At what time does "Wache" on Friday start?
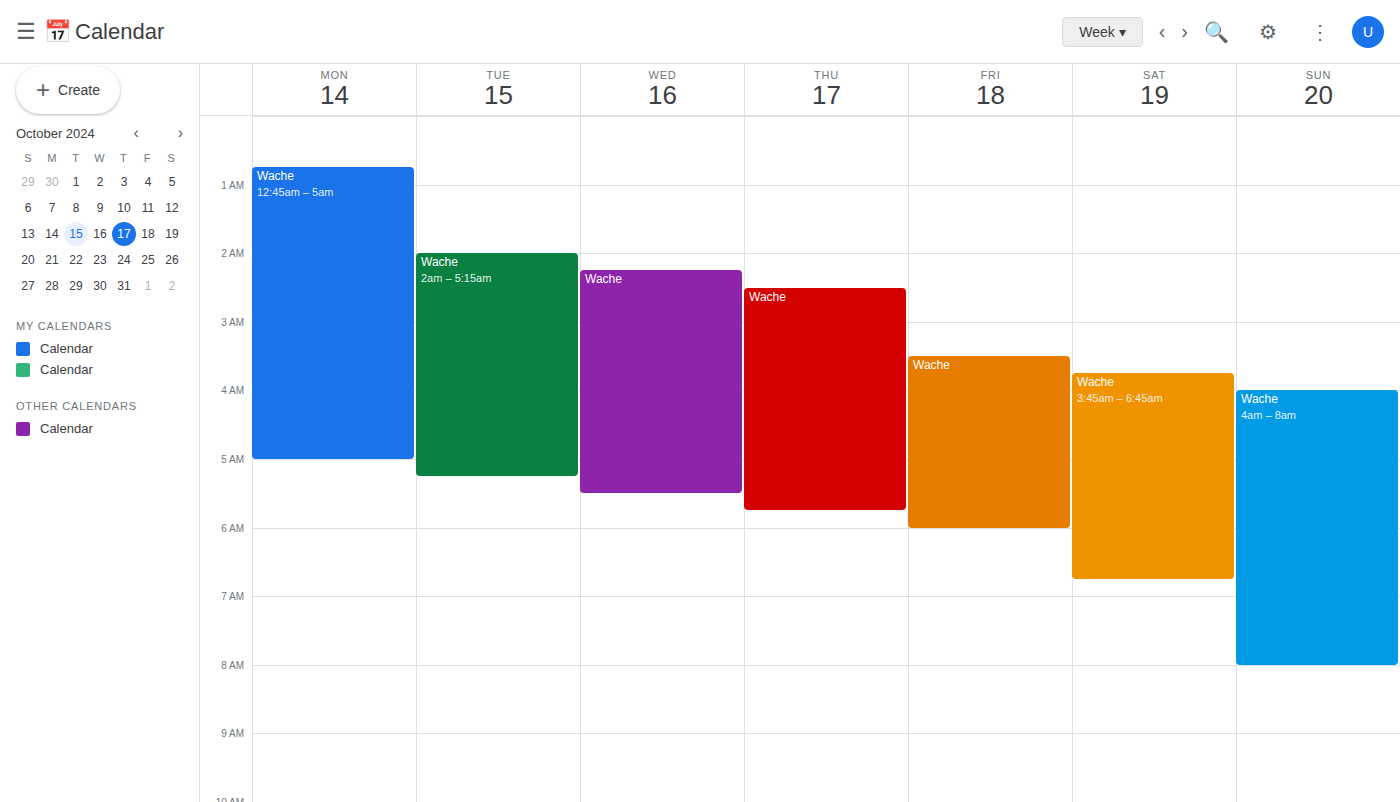
3:30 AM